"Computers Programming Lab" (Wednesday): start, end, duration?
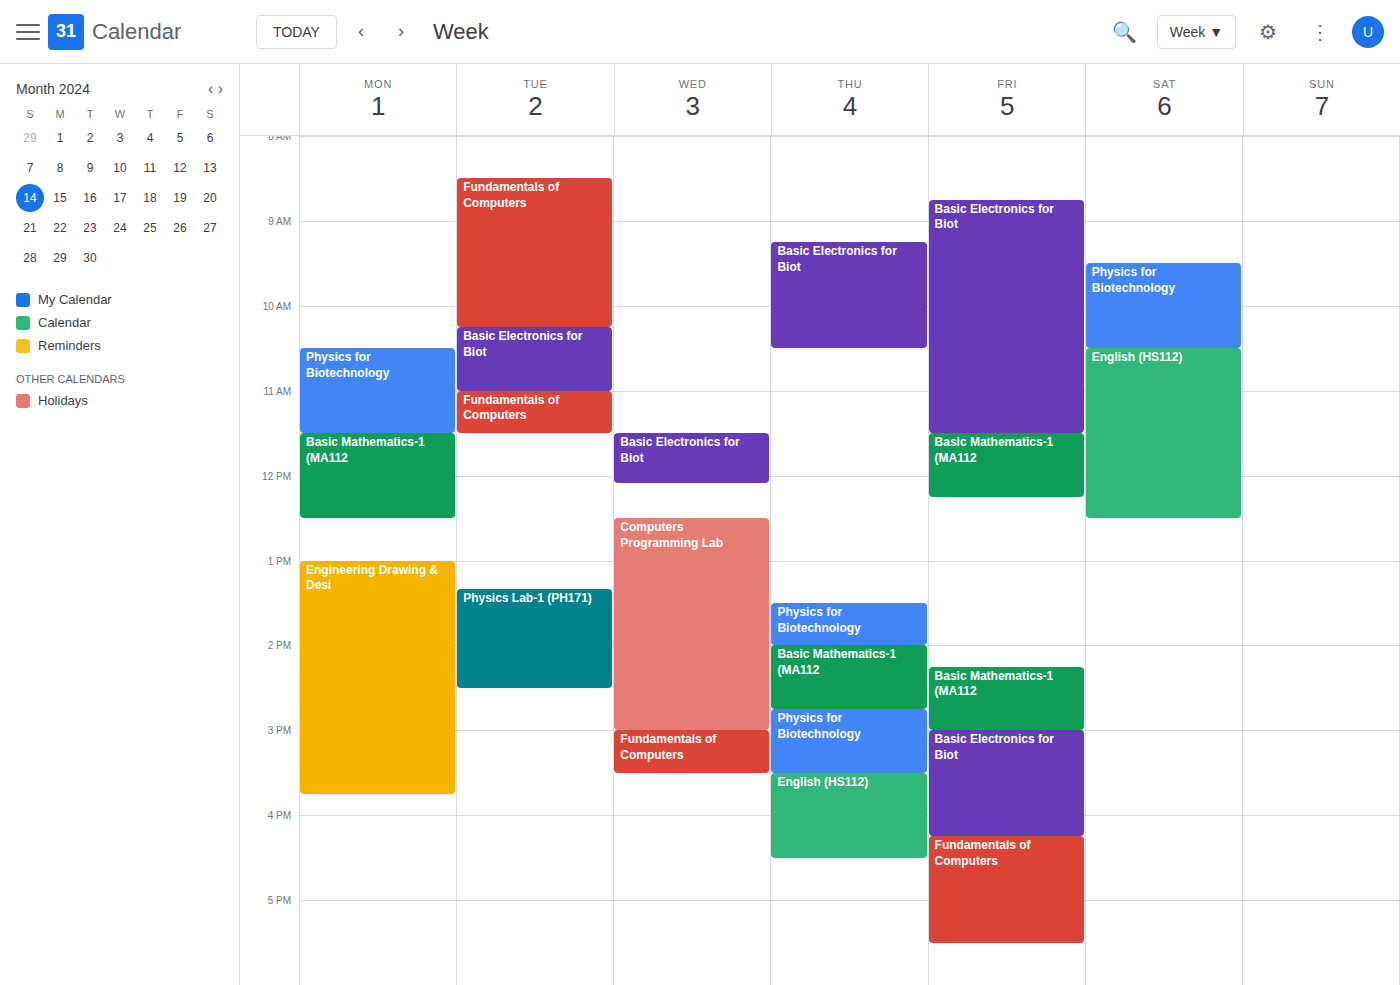
12:30 PM to 3:00 PM, 2 hours 30 minutes